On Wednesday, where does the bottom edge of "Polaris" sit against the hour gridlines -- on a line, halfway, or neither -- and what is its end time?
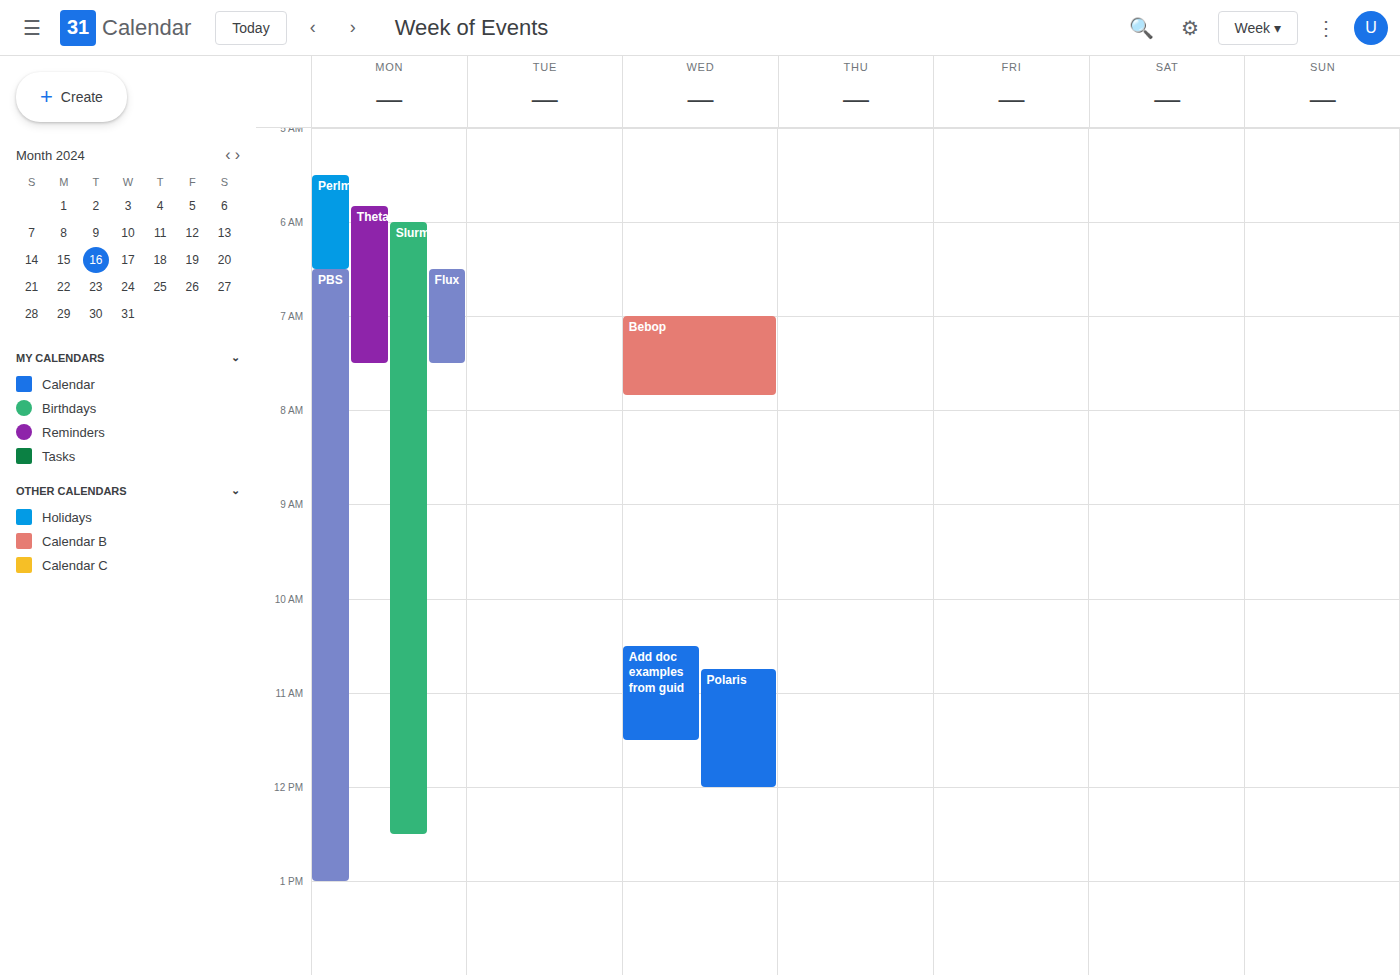
12:00 -- exactly on the 12:00 line.